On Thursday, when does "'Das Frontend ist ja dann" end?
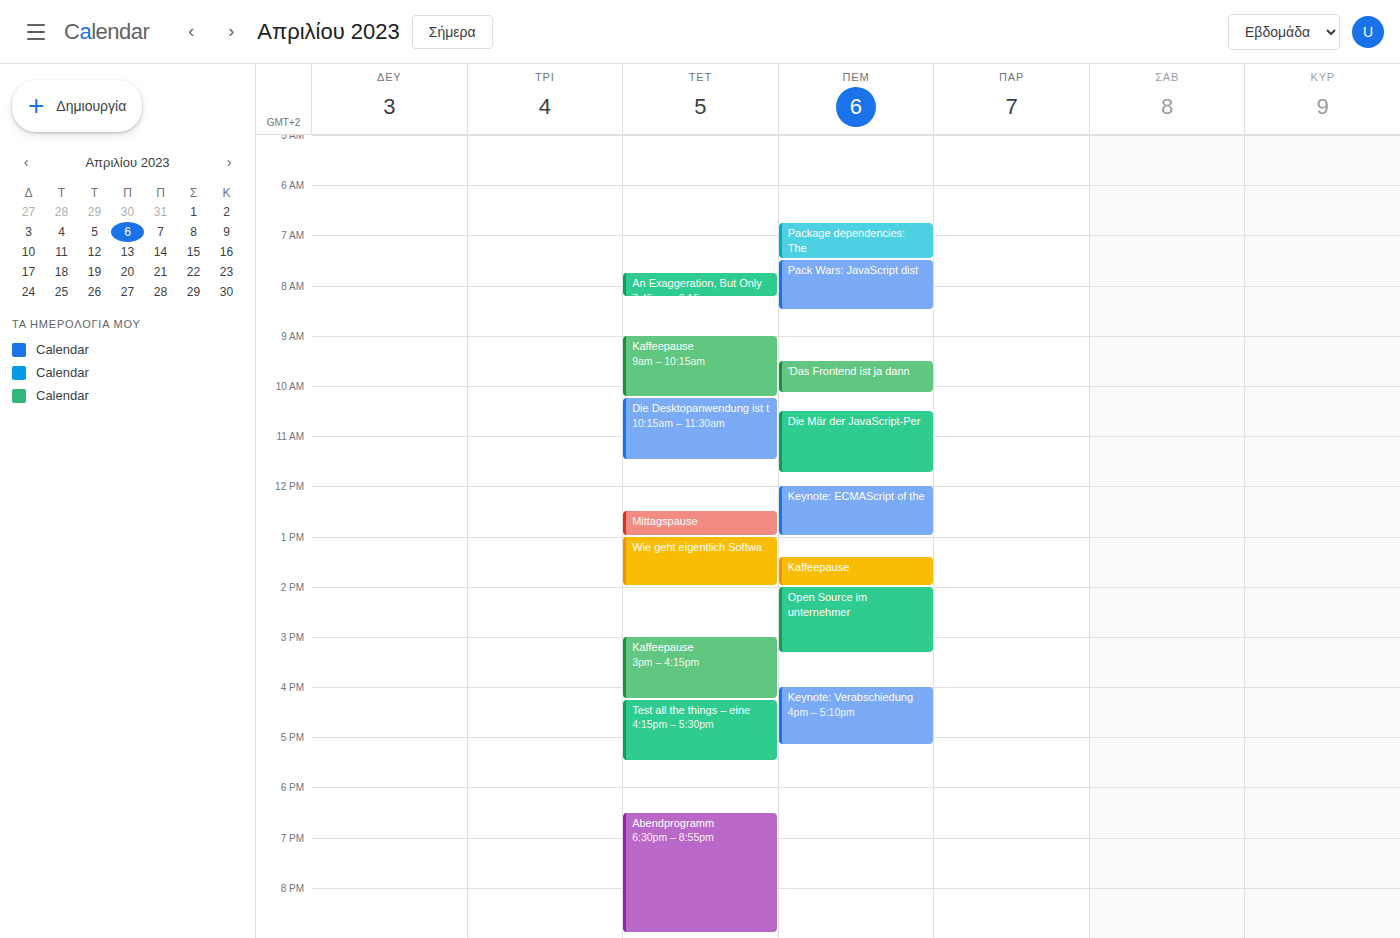
10:10 AM